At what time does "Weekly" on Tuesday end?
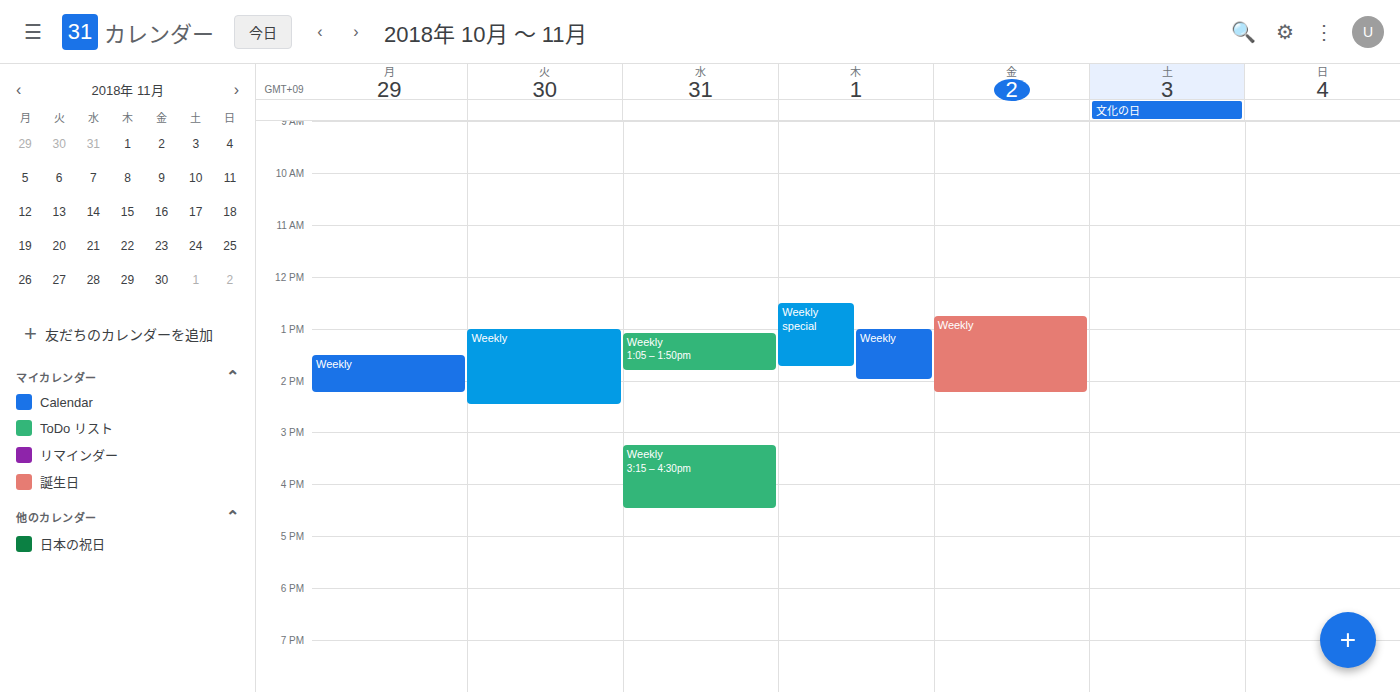
2:30 PM